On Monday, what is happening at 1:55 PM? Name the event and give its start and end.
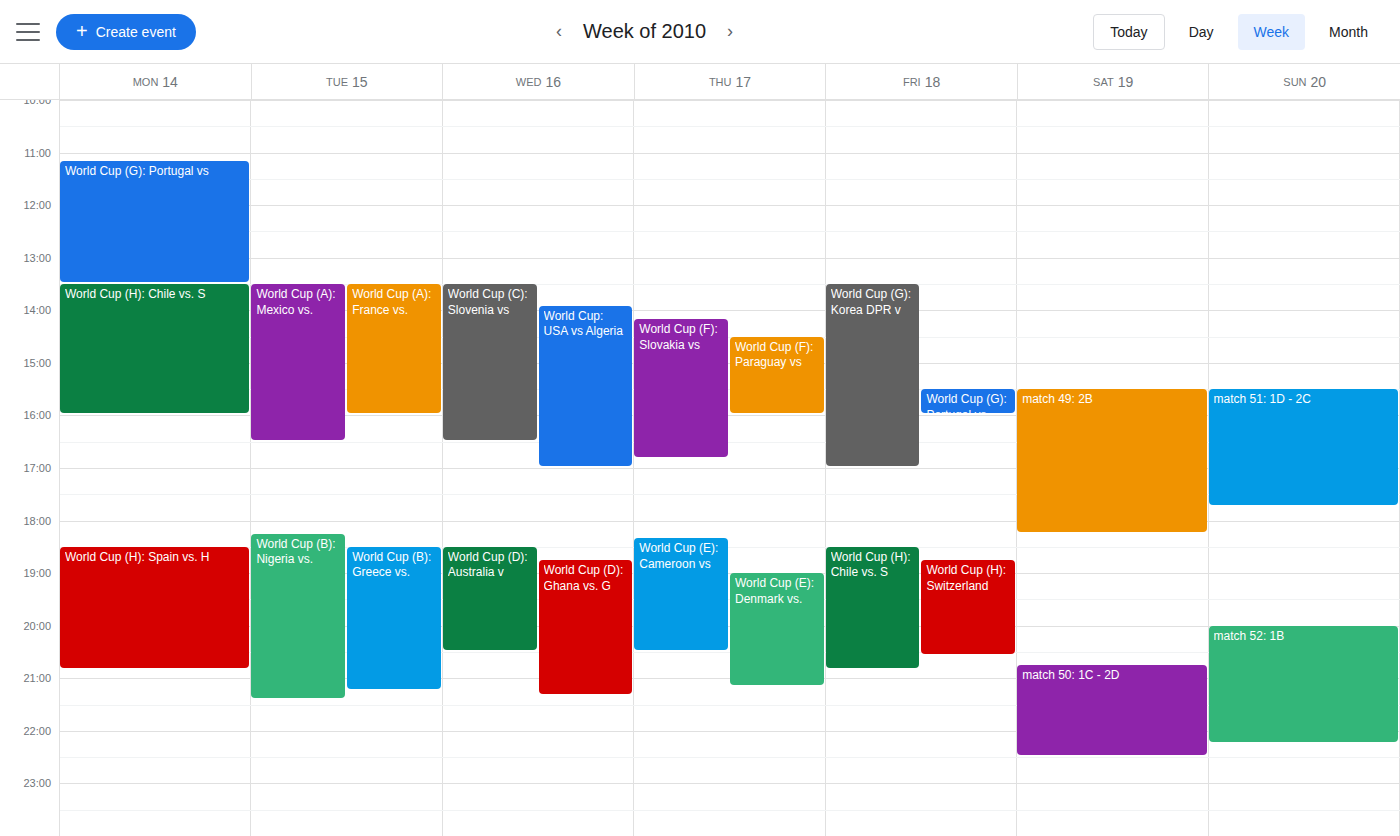
"World Cup (H): Chile vs. S", 1:30 PM to 4:00 PM